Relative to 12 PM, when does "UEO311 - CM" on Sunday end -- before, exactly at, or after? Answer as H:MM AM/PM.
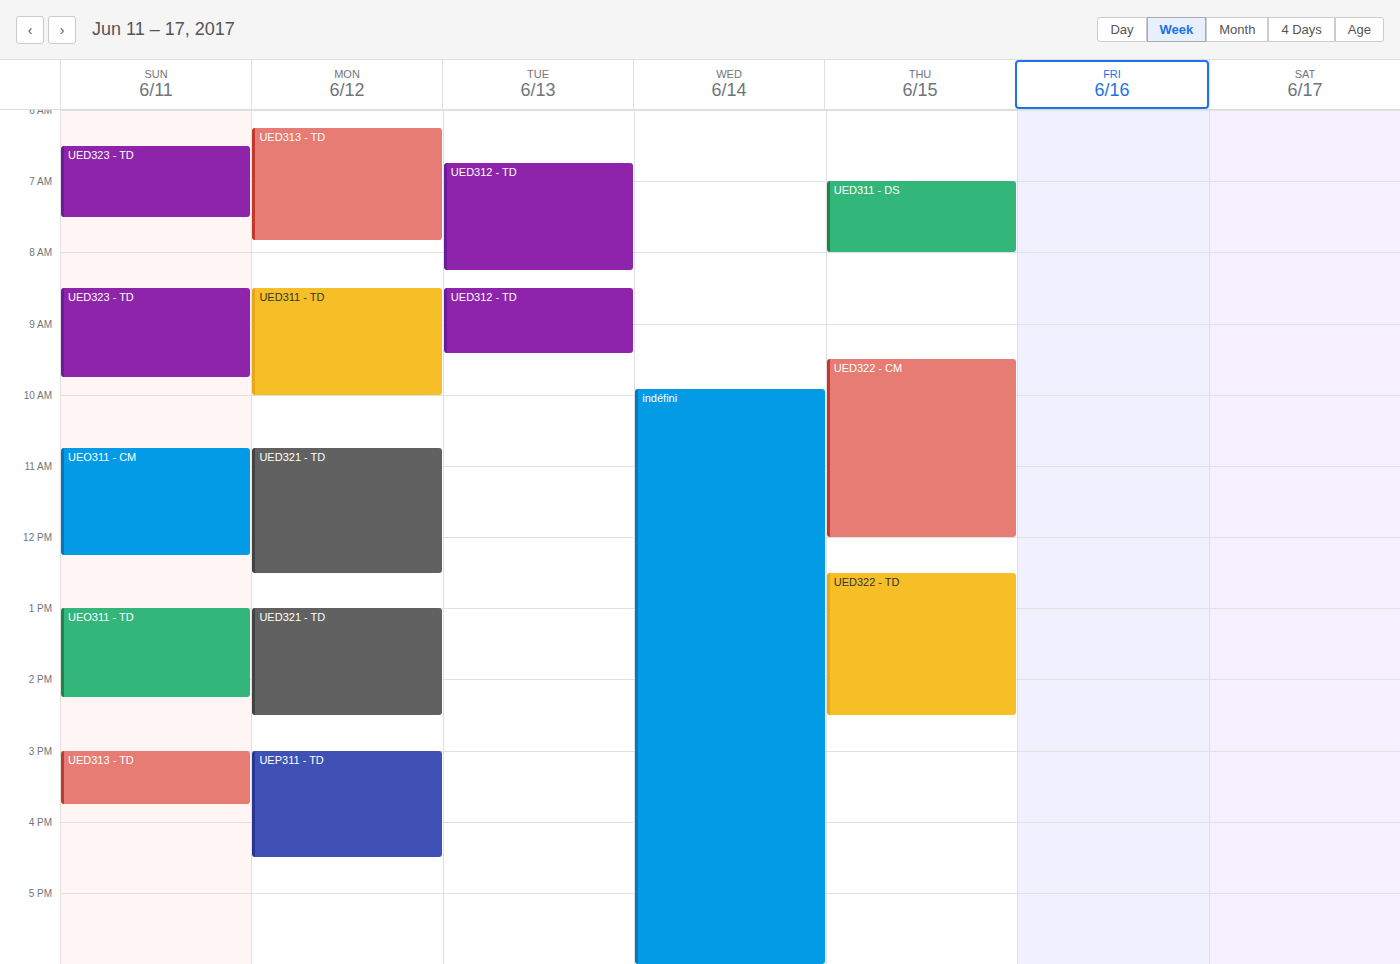
12:15 PM -- after 12 PM, 15 minutes below the 12 PM line.